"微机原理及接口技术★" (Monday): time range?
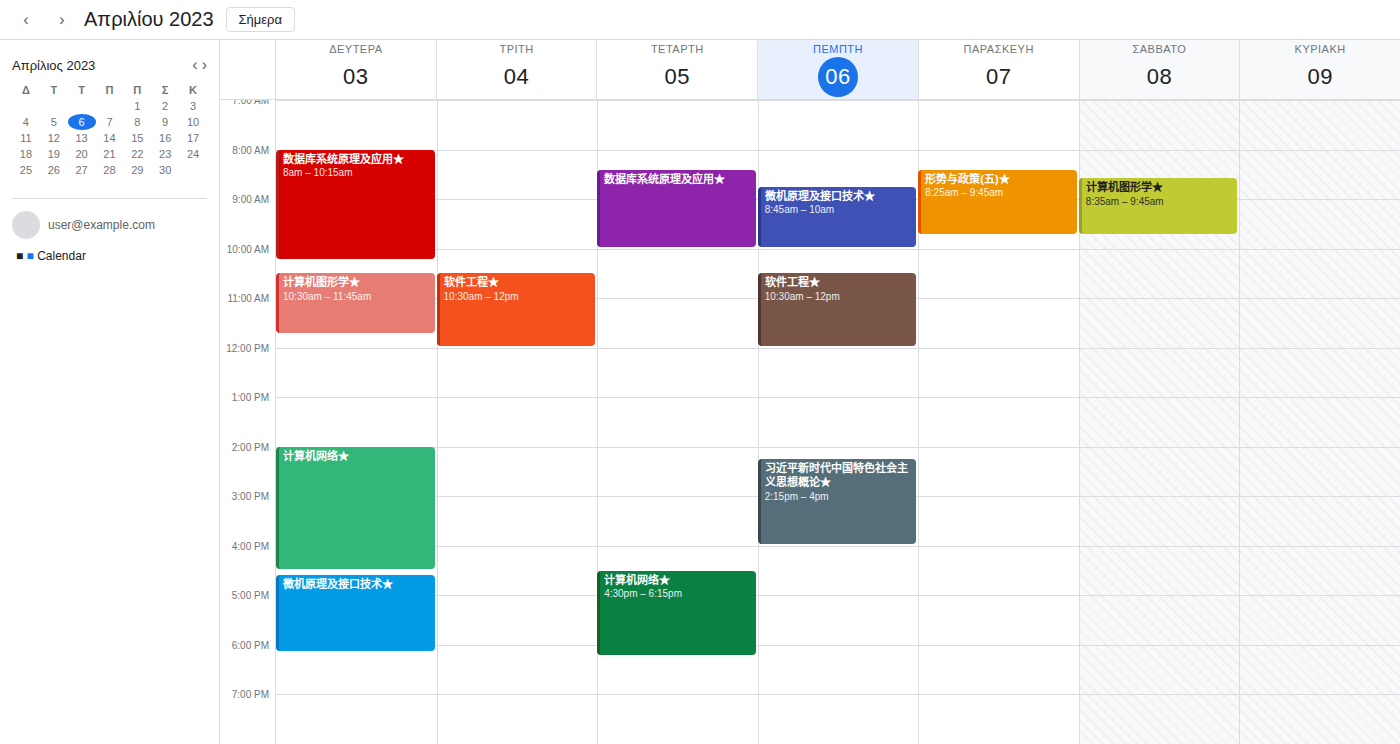
4:35 PM to 6:10 PM